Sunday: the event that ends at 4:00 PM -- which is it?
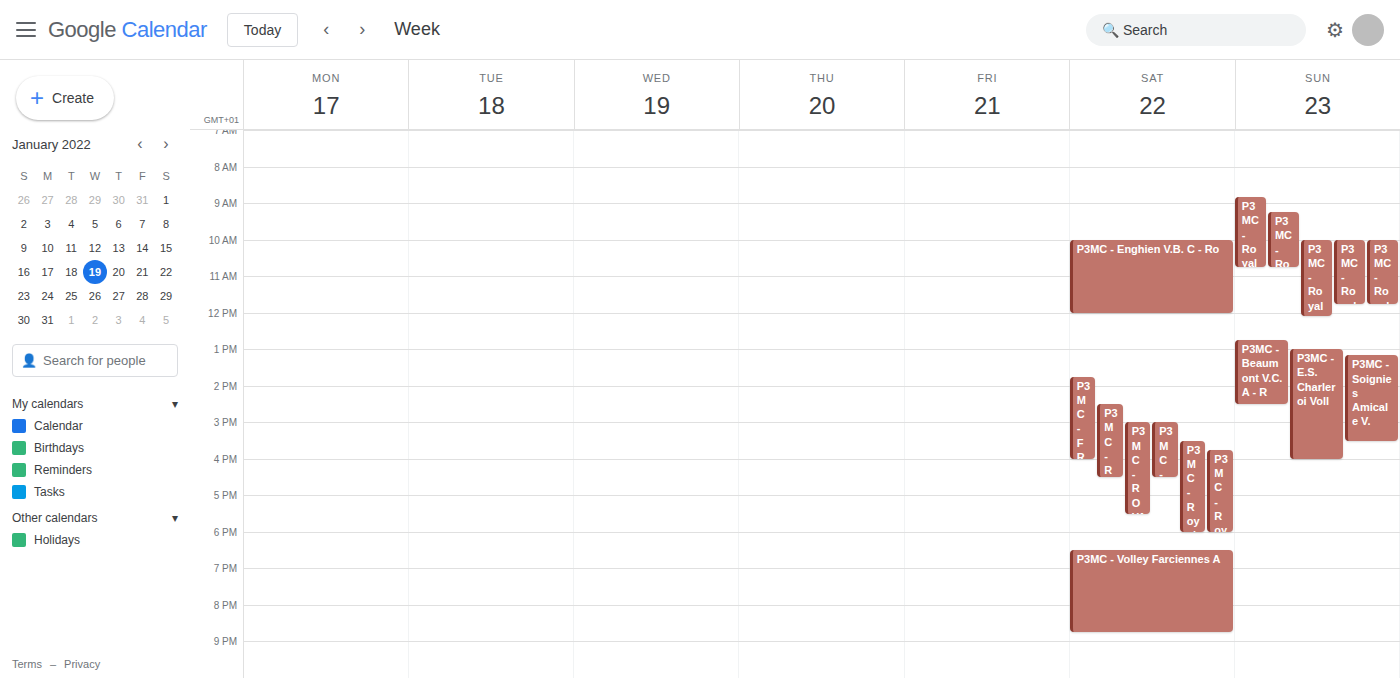
"P3MC - E.S. Charleroi Voll"